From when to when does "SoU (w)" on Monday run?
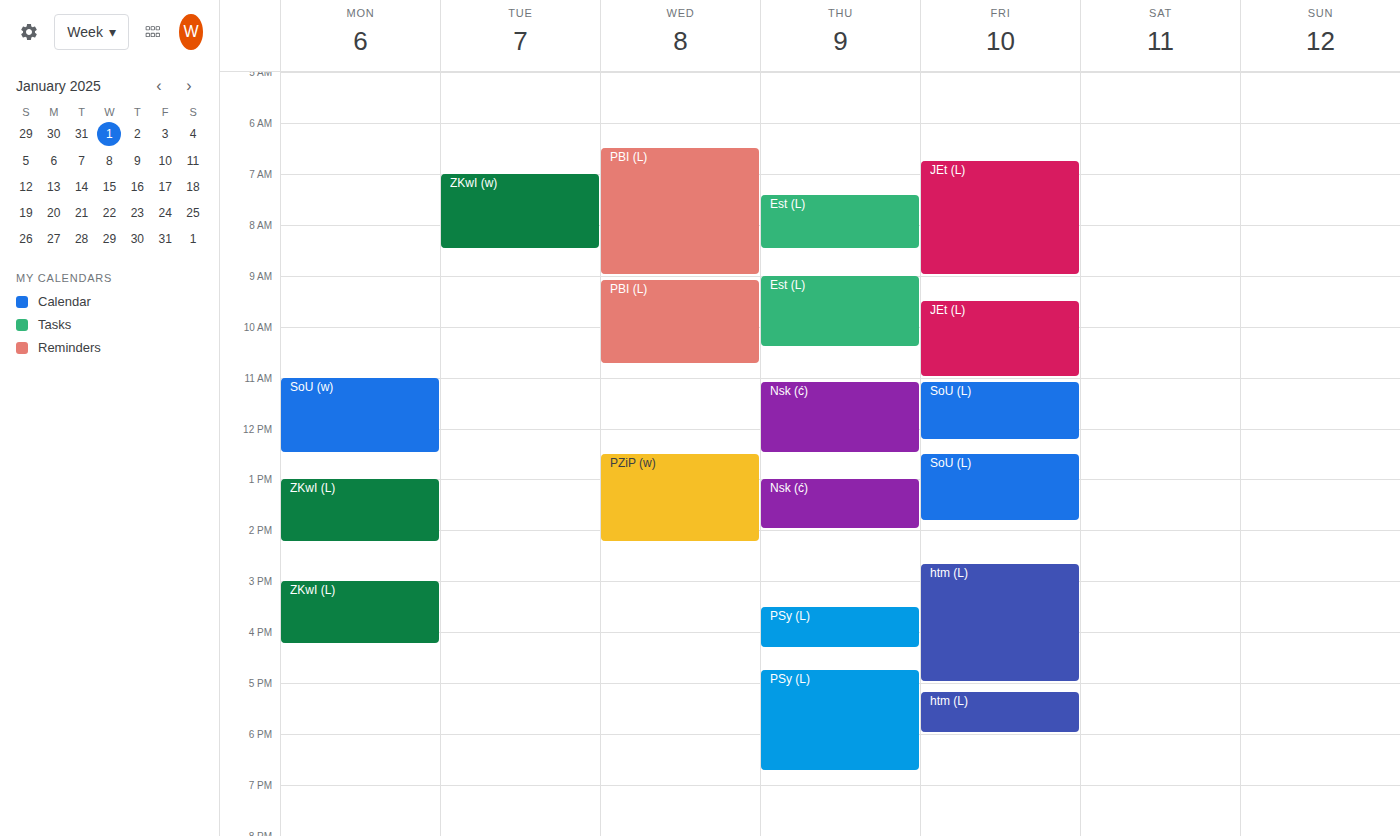
11:00 AM to 12:30 PM